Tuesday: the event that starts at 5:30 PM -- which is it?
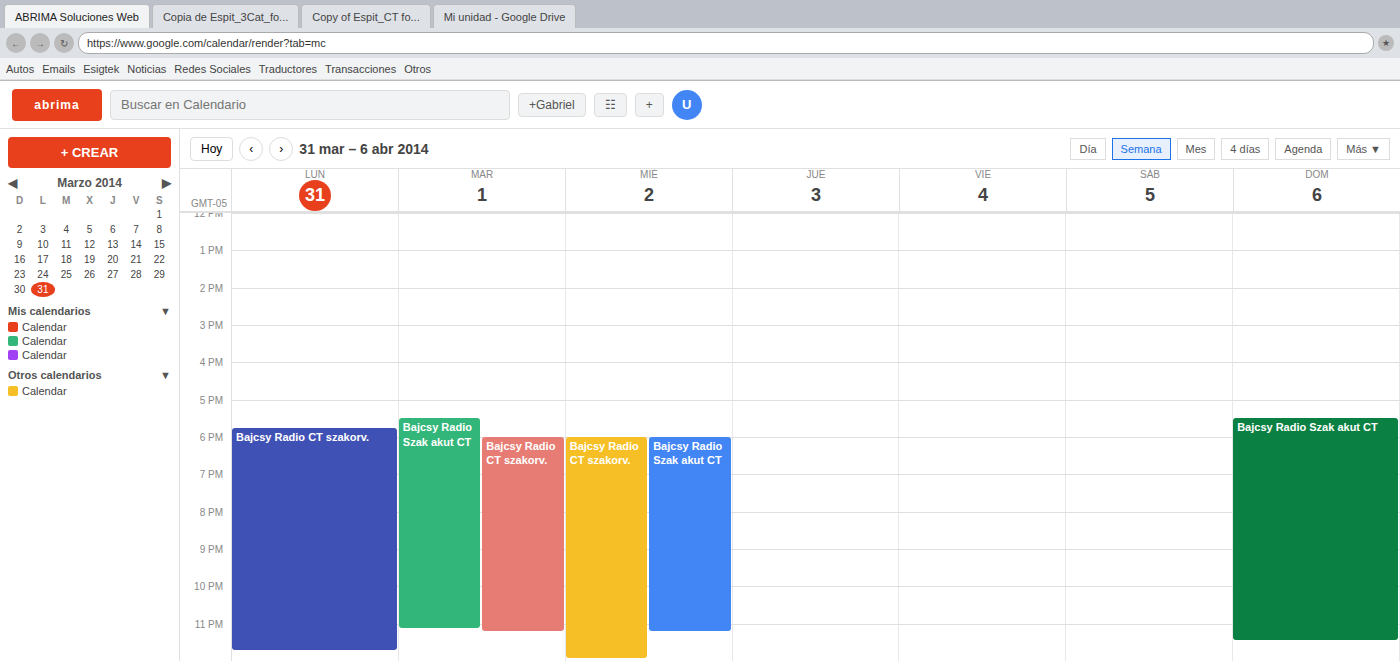
"Bajcsy Radio Szak akut CT"